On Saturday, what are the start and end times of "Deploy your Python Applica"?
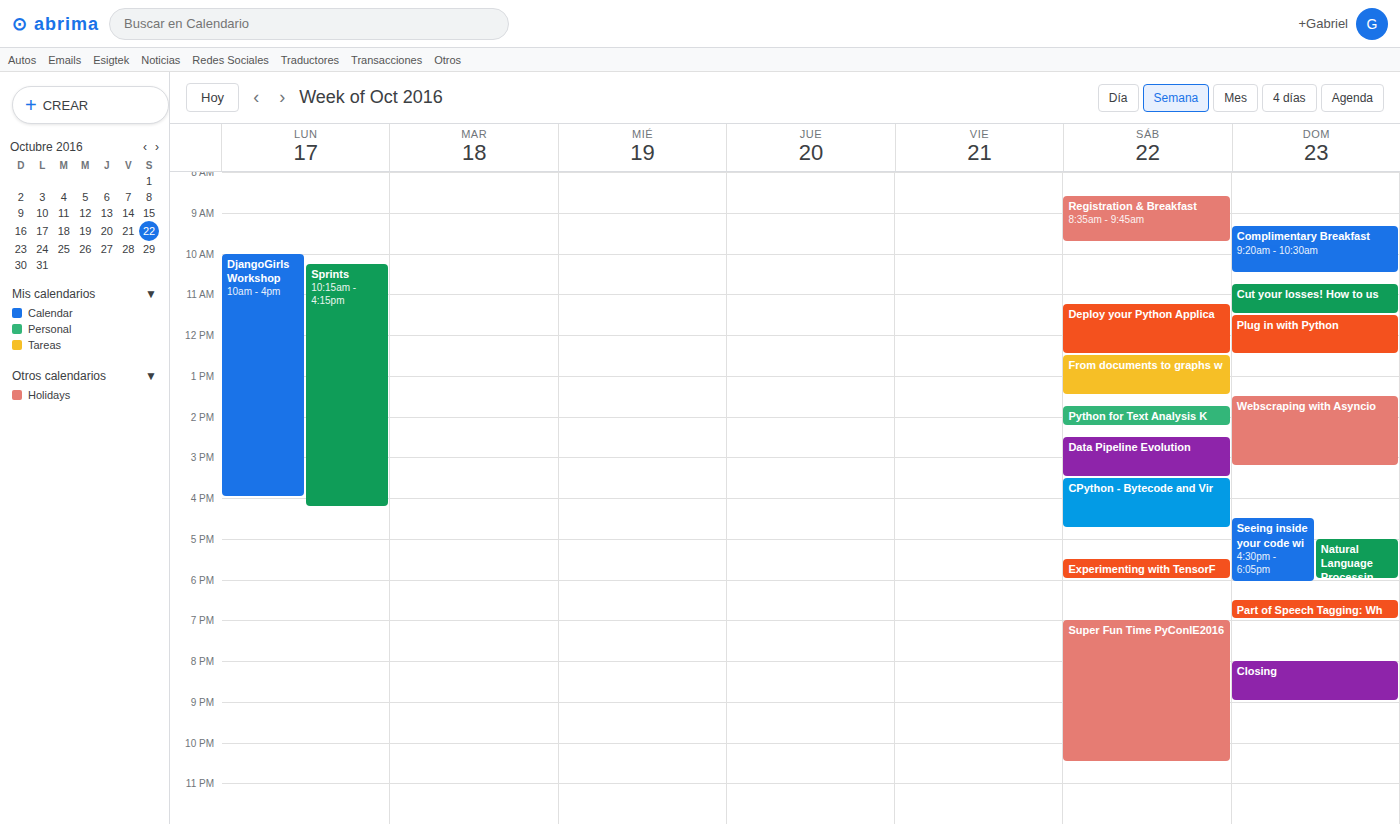
11:15 AM to 12:30 PM